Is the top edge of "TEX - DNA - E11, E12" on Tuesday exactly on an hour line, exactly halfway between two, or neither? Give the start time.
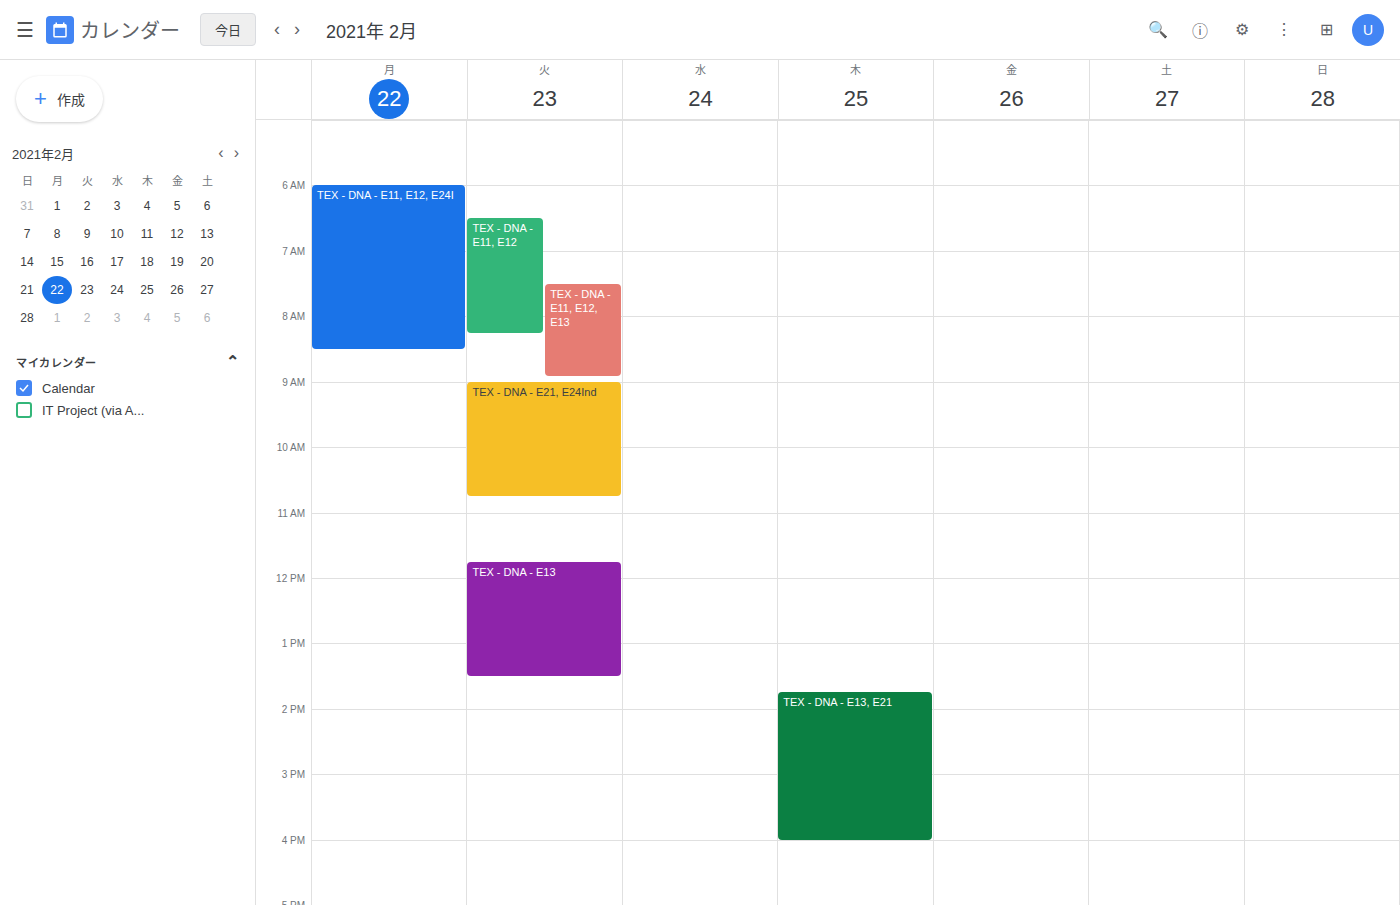
6:30 AM -- halfway between the 6 AM and 7 AM lines.